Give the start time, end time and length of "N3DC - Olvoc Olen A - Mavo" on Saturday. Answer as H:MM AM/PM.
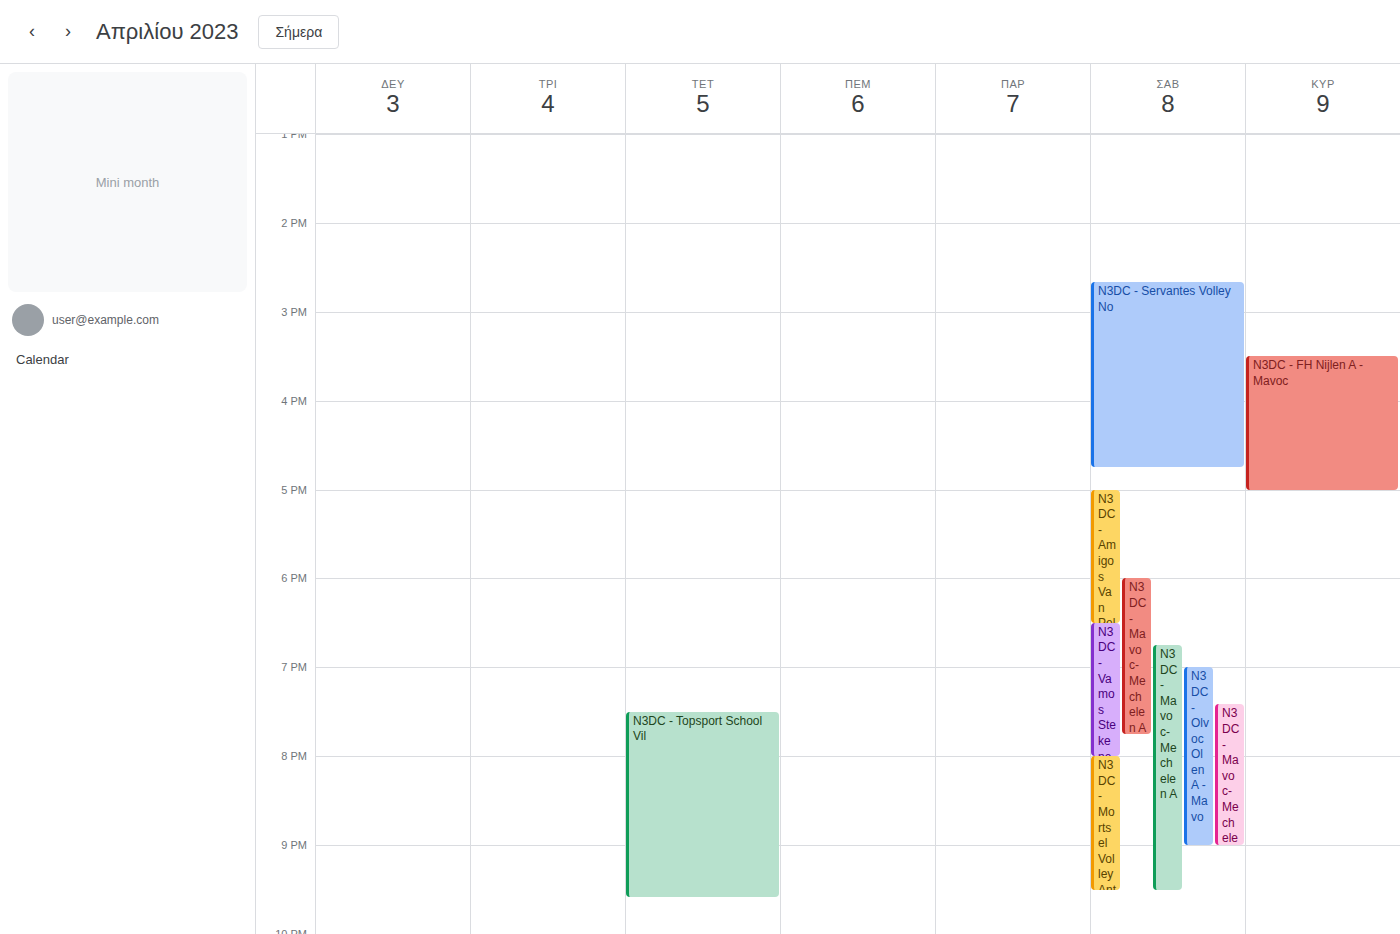
7:00 PM to 9:00 PM, 2 hours